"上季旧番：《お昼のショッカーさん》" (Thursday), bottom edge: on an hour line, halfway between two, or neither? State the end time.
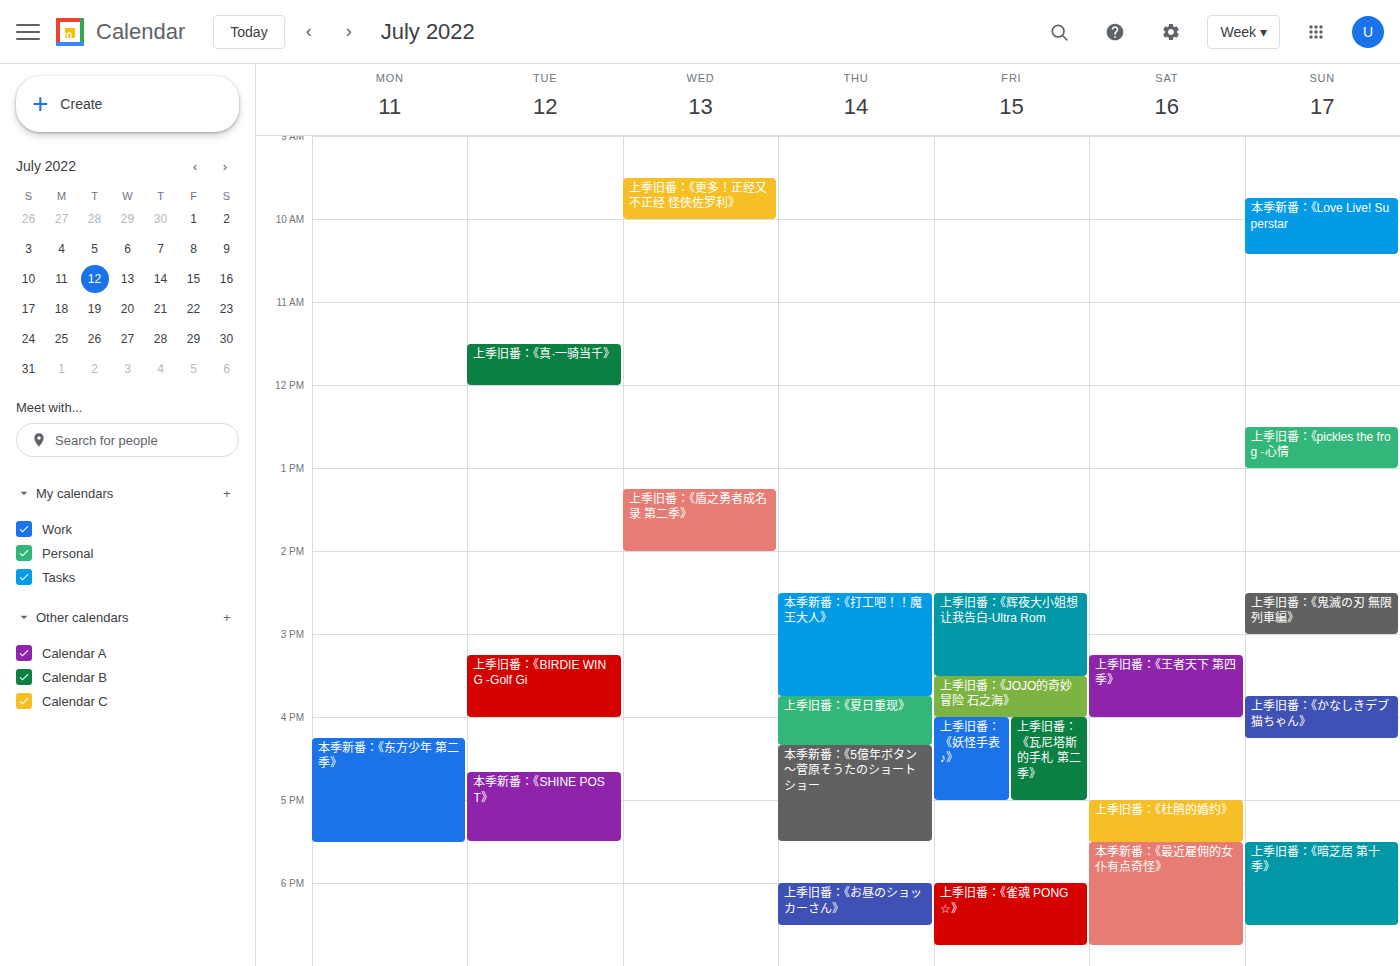
6:30 PM -- halfway between the 6 PM and 7 PM lines.